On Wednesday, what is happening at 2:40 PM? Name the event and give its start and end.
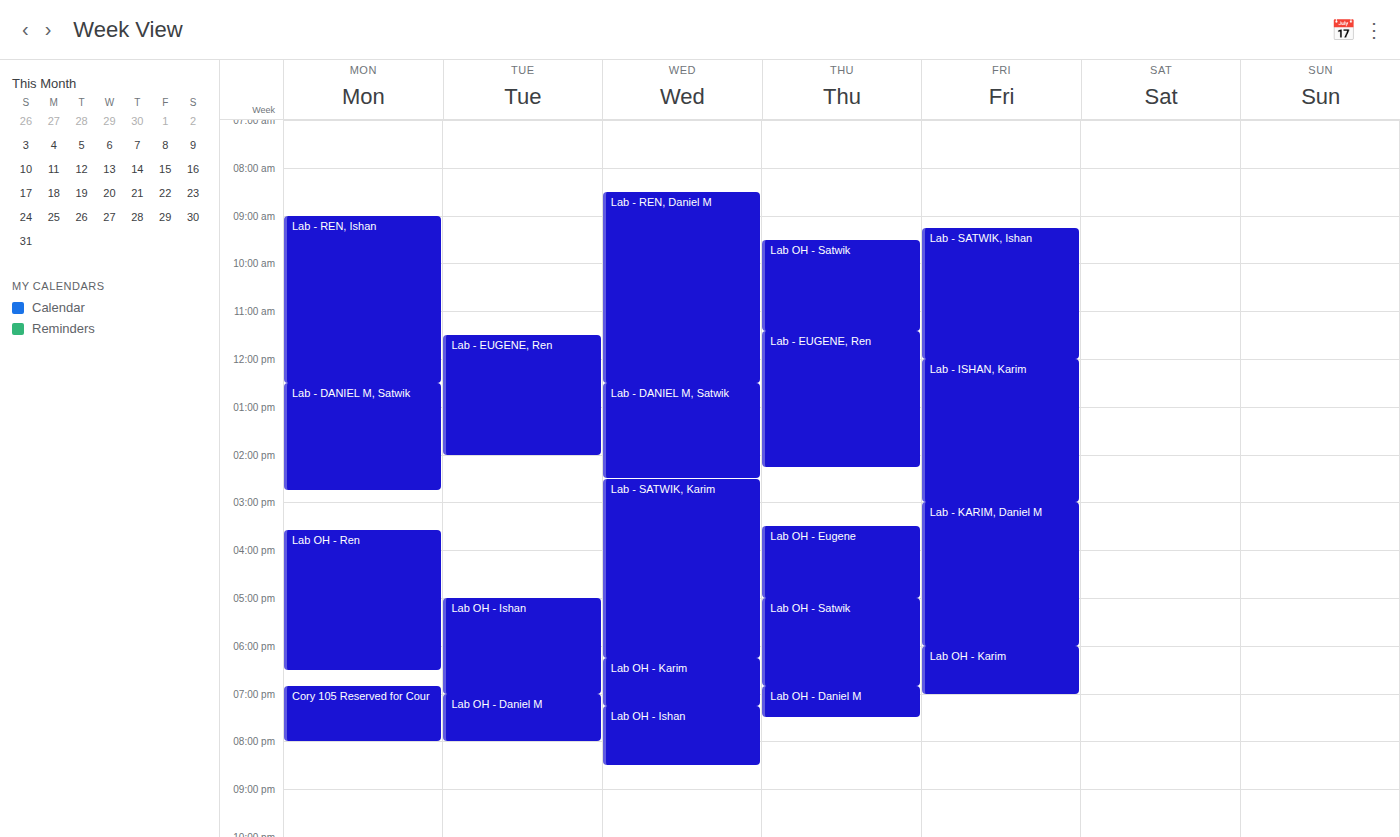
"Lab - SATWIK, Karim", 2:30 PM to 6:15 PM